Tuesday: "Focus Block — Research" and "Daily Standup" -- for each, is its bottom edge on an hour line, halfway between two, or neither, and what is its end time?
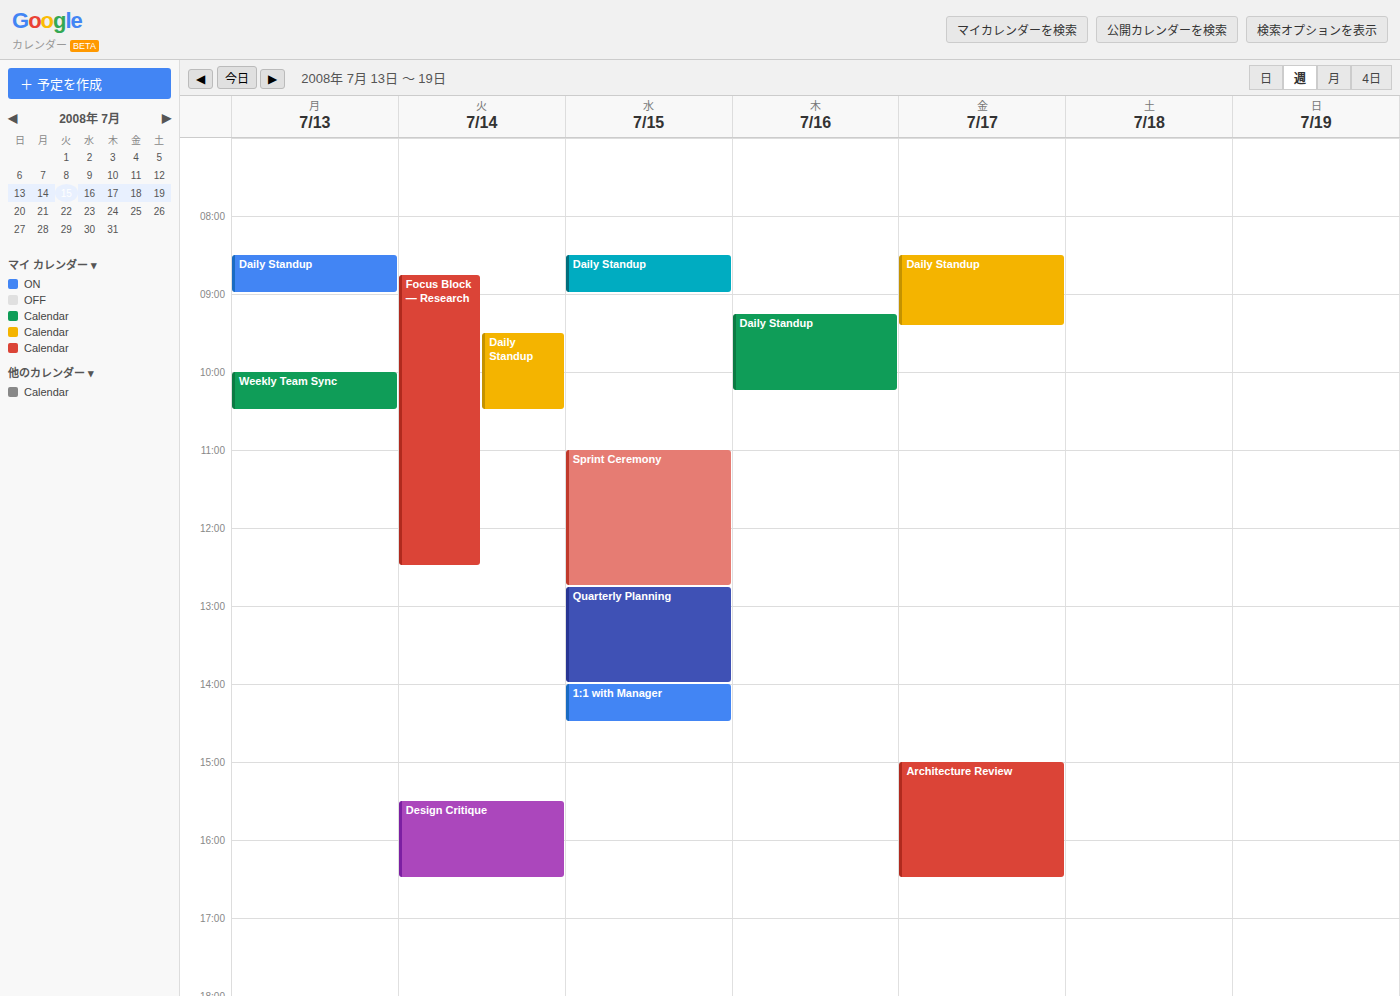
"Focus Block — Research": 12:30 PM, halfway between the 12 PM and 1 PM lines. "Daily Standup": 10:30 AM, halfway between the 10 AM and 11 AM lines.